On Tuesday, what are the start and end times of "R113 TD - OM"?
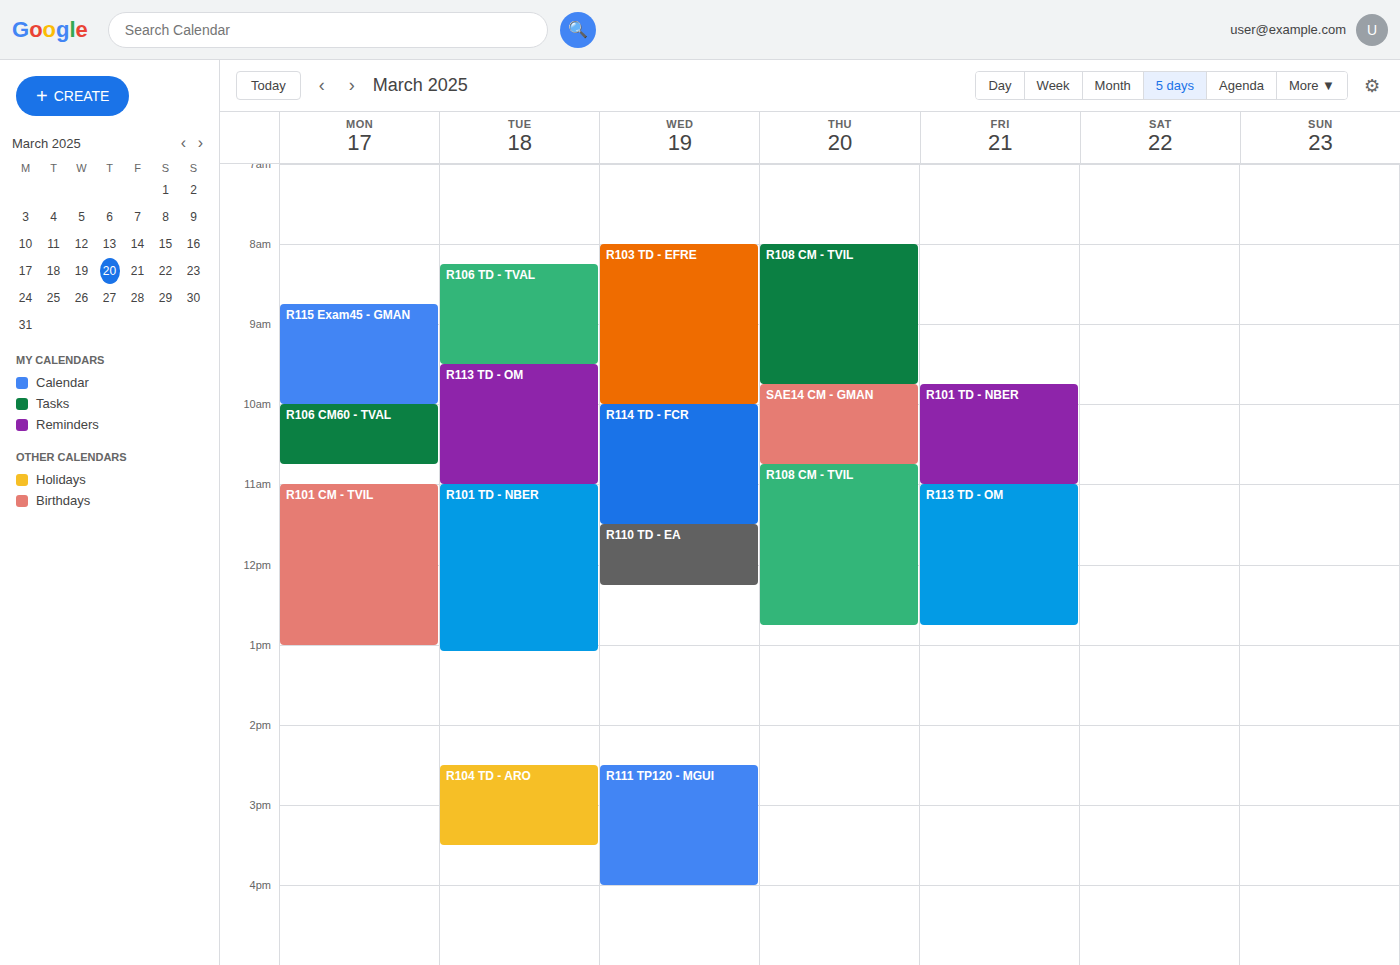
9:30 AM to 11:00 AM